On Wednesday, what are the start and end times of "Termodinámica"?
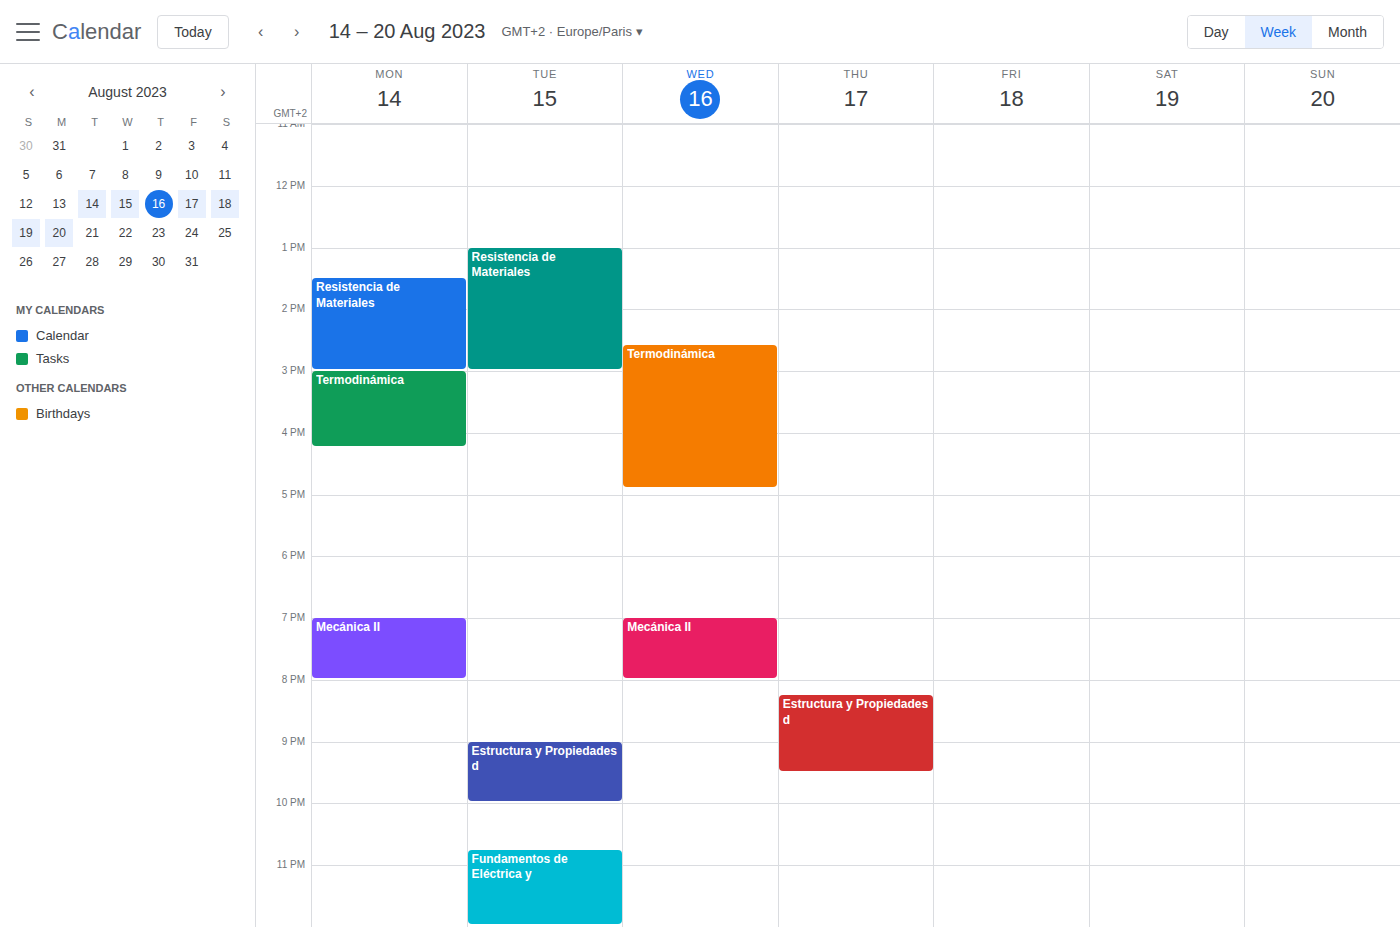
2:35 PM to 4:55 PM